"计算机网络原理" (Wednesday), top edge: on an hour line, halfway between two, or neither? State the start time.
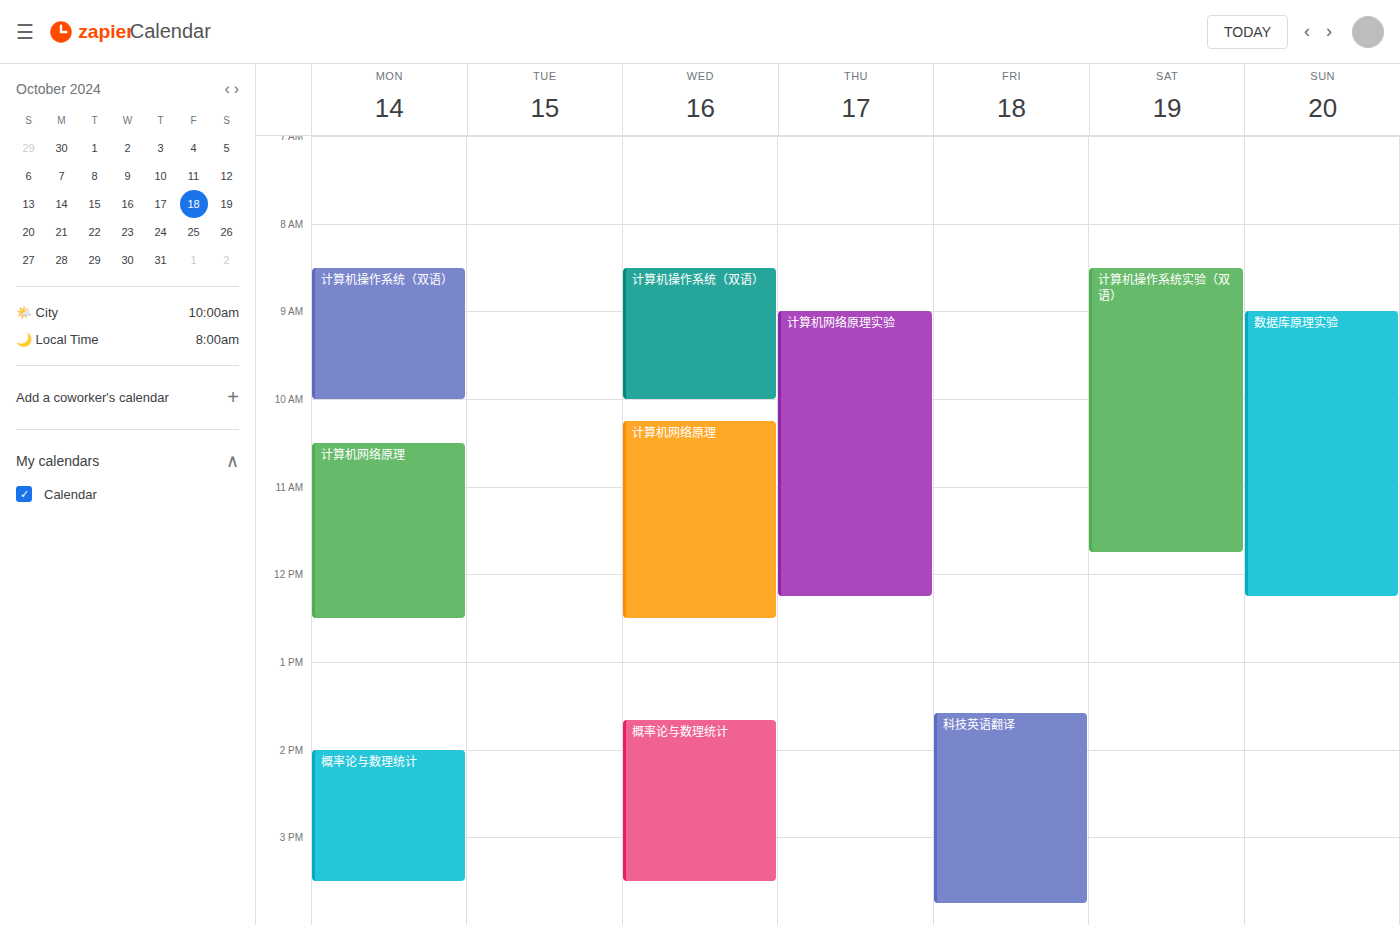
10:15 AM -- neither: a quarter of the way from the 10 AM line to the 11 AM line.